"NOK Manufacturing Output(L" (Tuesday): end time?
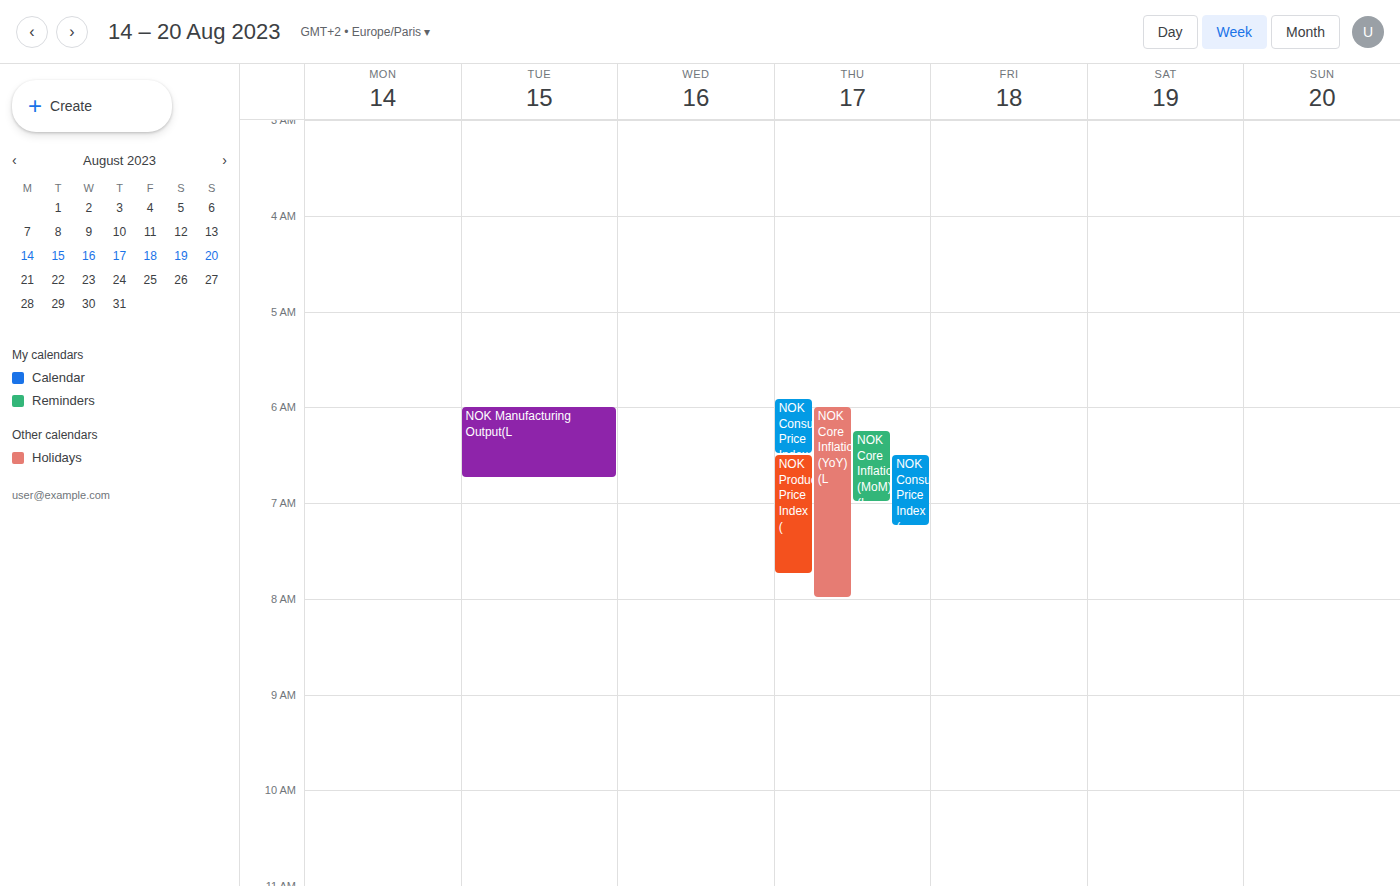
6:45 AM